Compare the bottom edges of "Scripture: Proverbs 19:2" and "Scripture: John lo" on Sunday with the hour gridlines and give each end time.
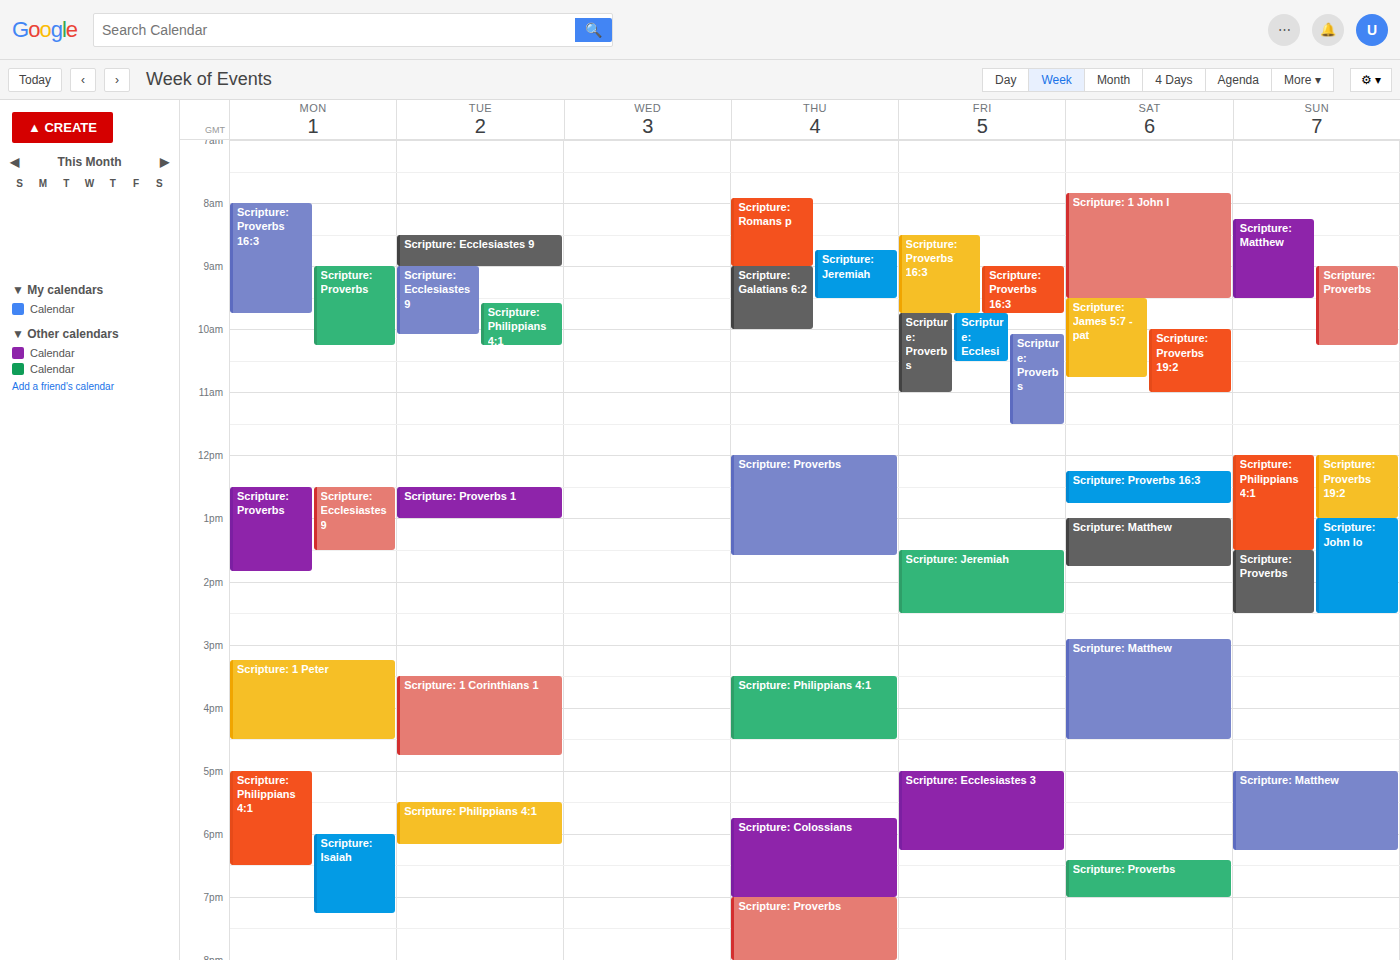
"Scripture: Proverbs 19:2": 1:00 PM, exactly on the 1 PM line. "Scripture: John lo": 2:30 PM, halfway between the 2 PM and 3 PM lines.